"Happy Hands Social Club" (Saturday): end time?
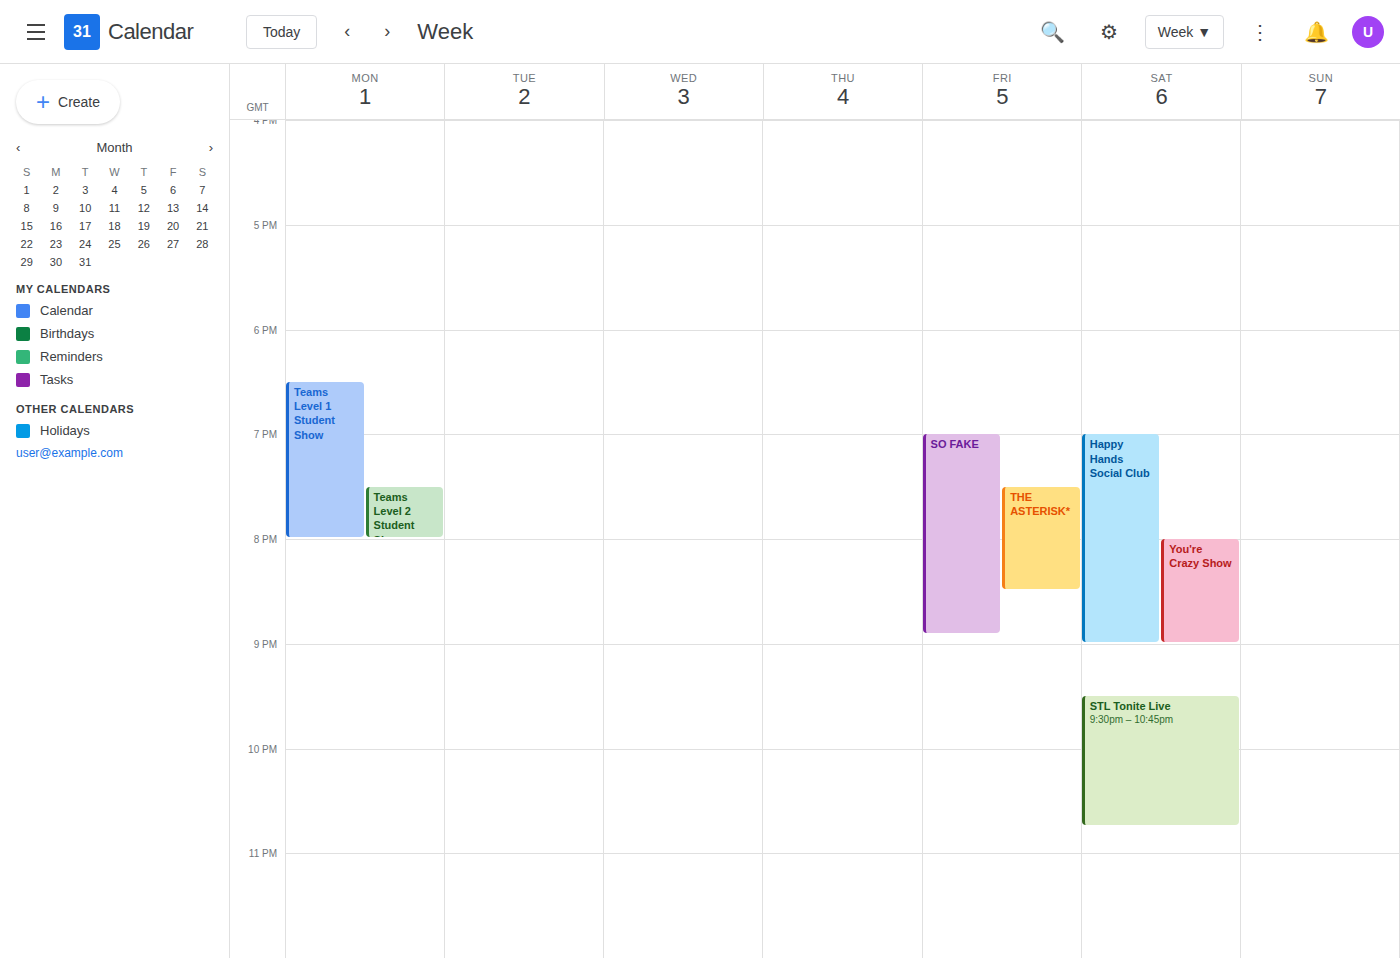
9:00 PM